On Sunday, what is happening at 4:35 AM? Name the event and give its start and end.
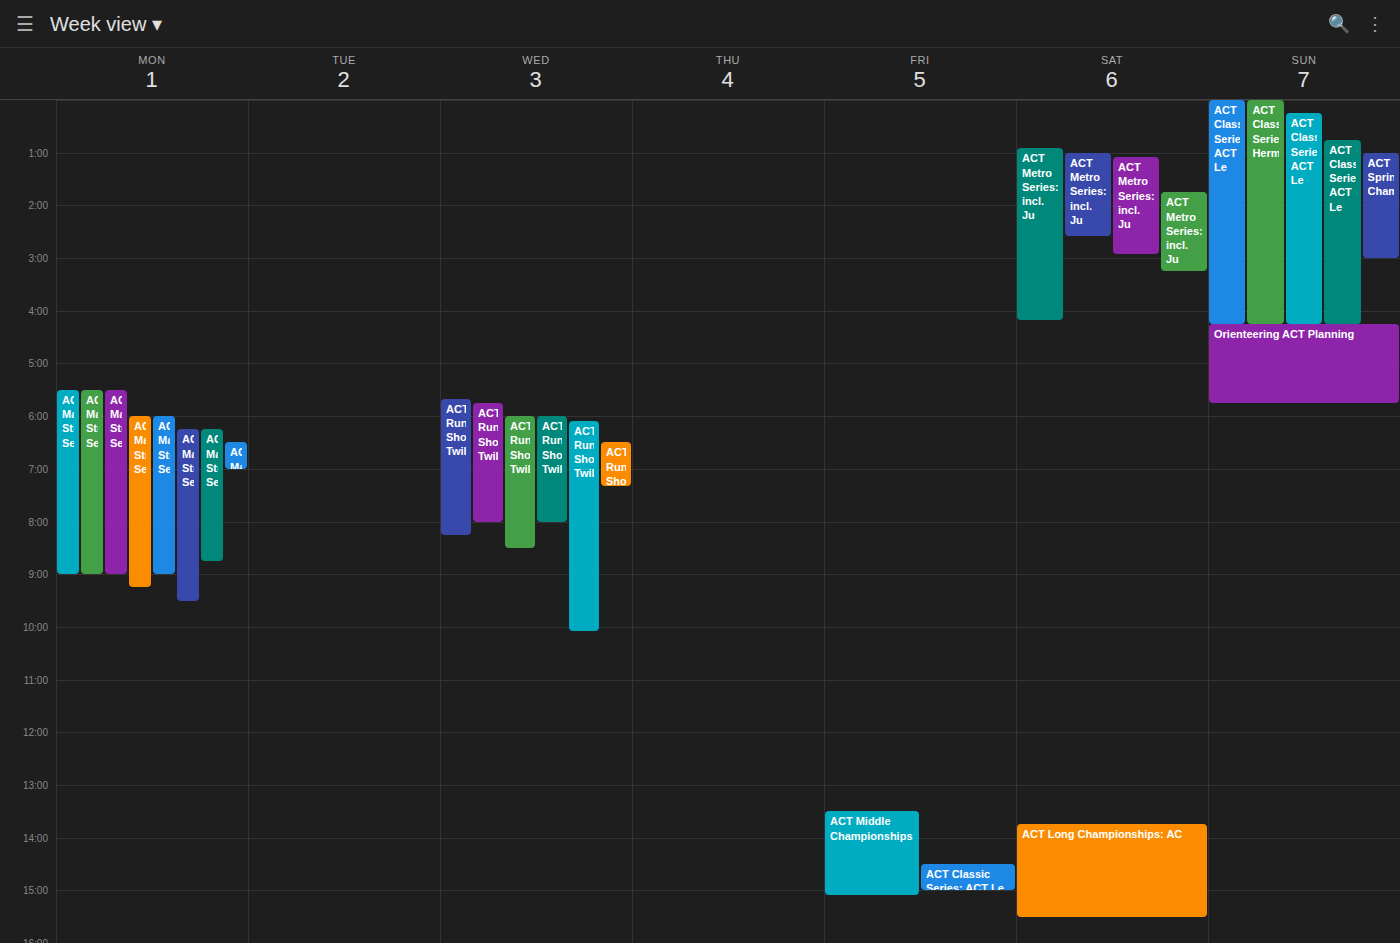
"Orienteering ACT Planning", 4:15 AM to 5:45 AM